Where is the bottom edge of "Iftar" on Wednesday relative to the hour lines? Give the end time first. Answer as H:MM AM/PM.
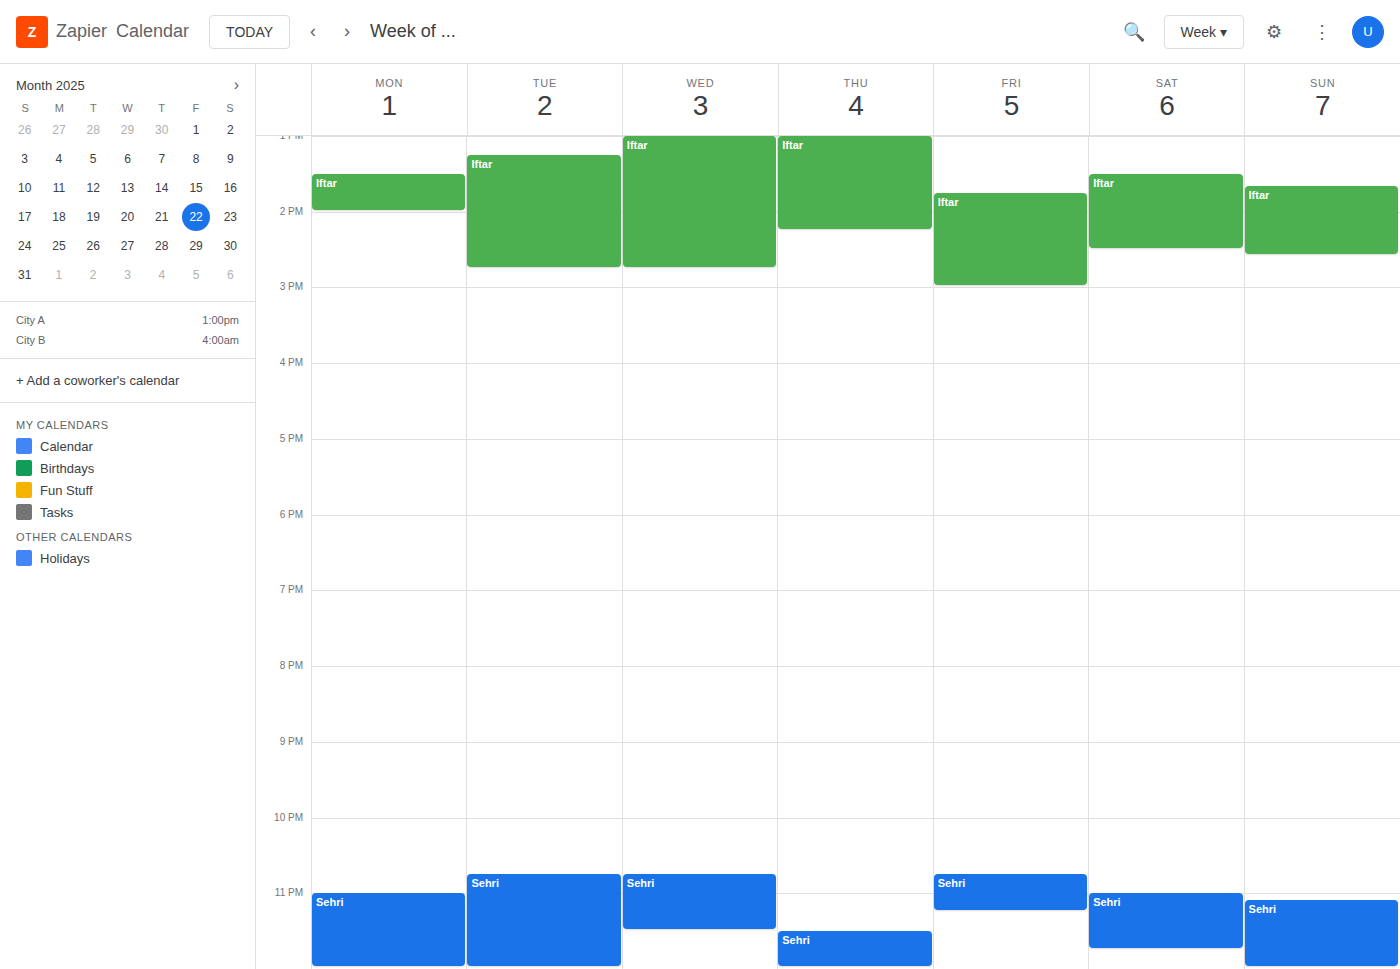
2:45 PM -- neither: three quarters of the way from the 2 PM line to the 3 PM line.